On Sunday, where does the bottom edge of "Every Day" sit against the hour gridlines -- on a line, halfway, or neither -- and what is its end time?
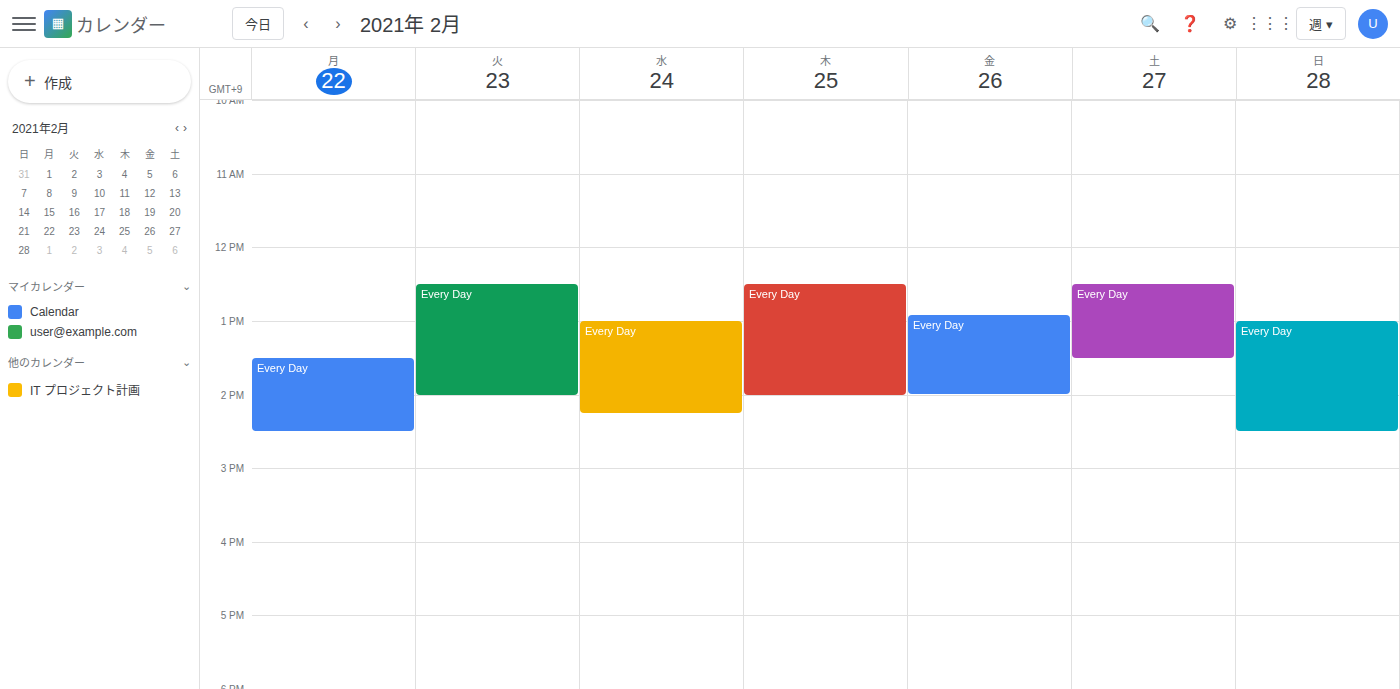
2:30 PM -- halfway between the 2 PM and 3 PM lines.